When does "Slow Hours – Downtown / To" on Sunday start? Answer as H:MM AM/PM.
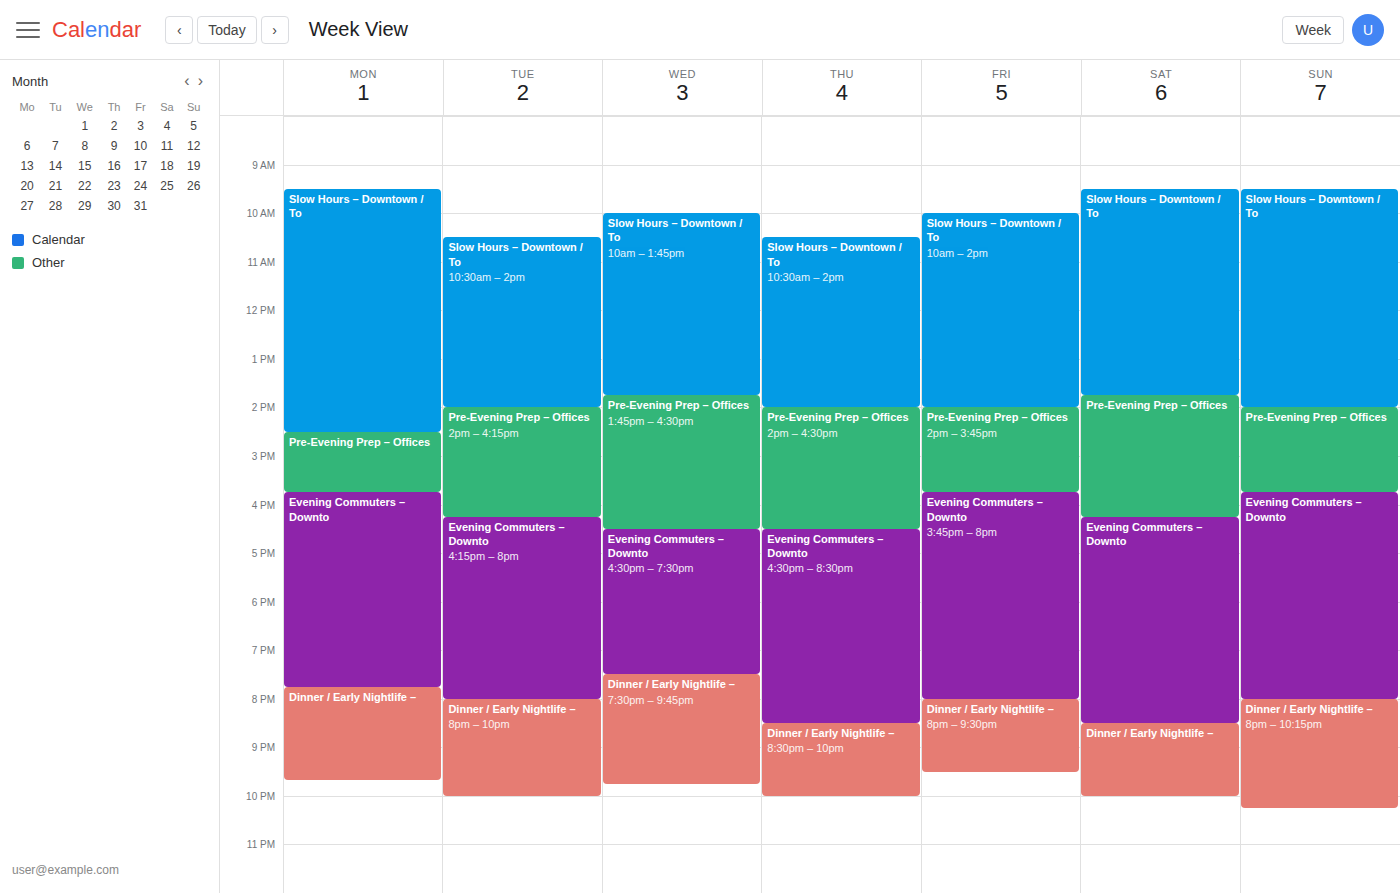
9:30 AM